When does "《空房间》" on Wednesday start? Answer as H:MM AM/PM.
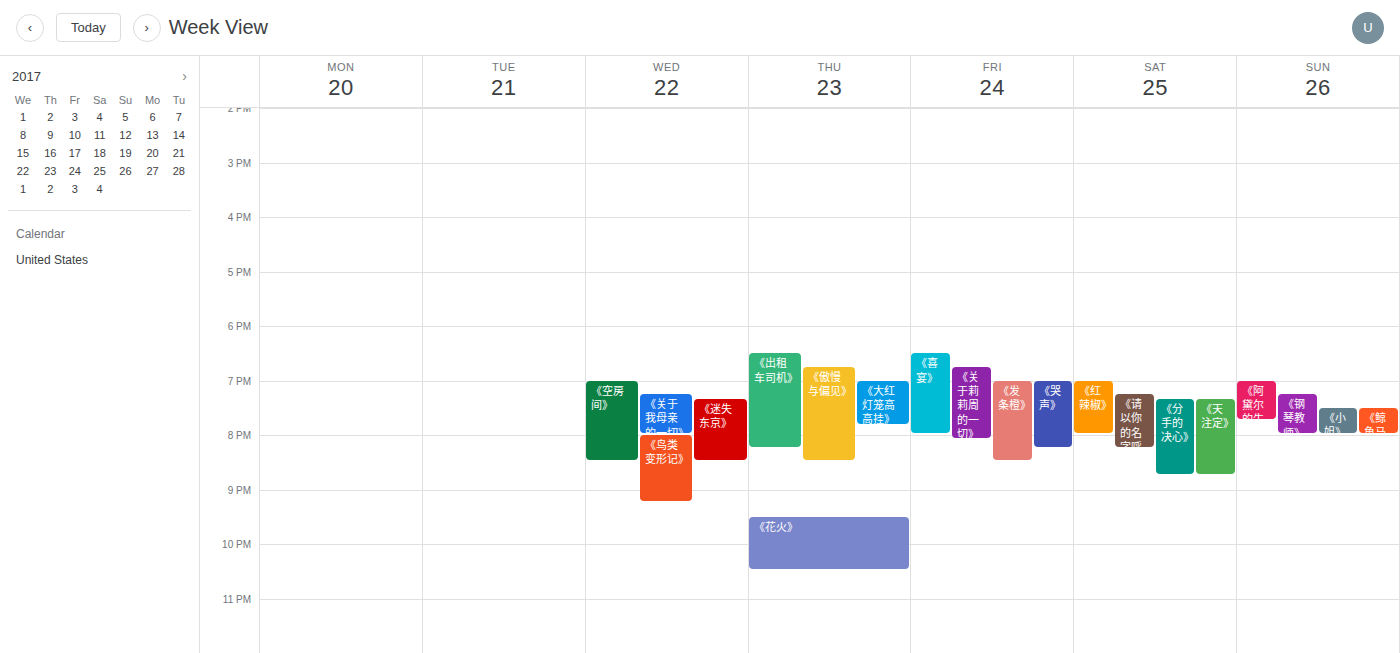
7:00 PM